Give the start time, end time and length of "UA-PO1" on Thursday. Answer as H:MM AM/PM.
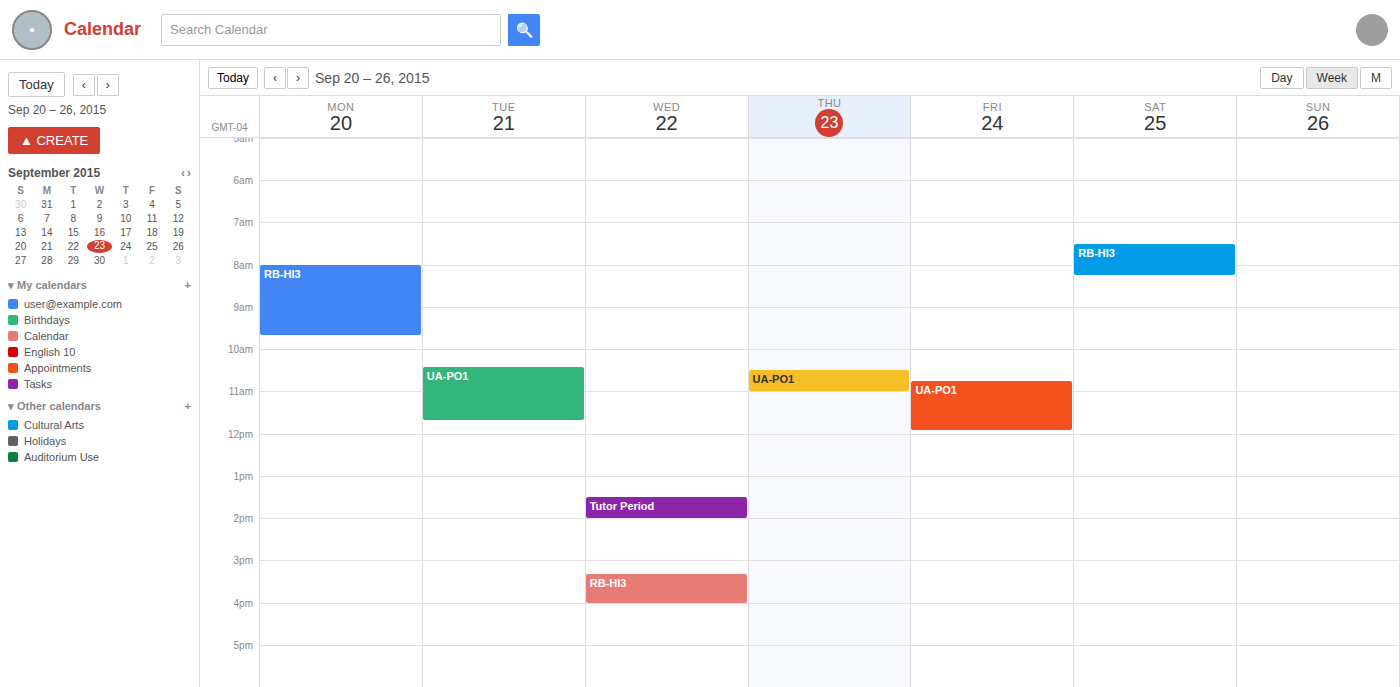
10:30 AM to 11:00 AM, 30 minutes